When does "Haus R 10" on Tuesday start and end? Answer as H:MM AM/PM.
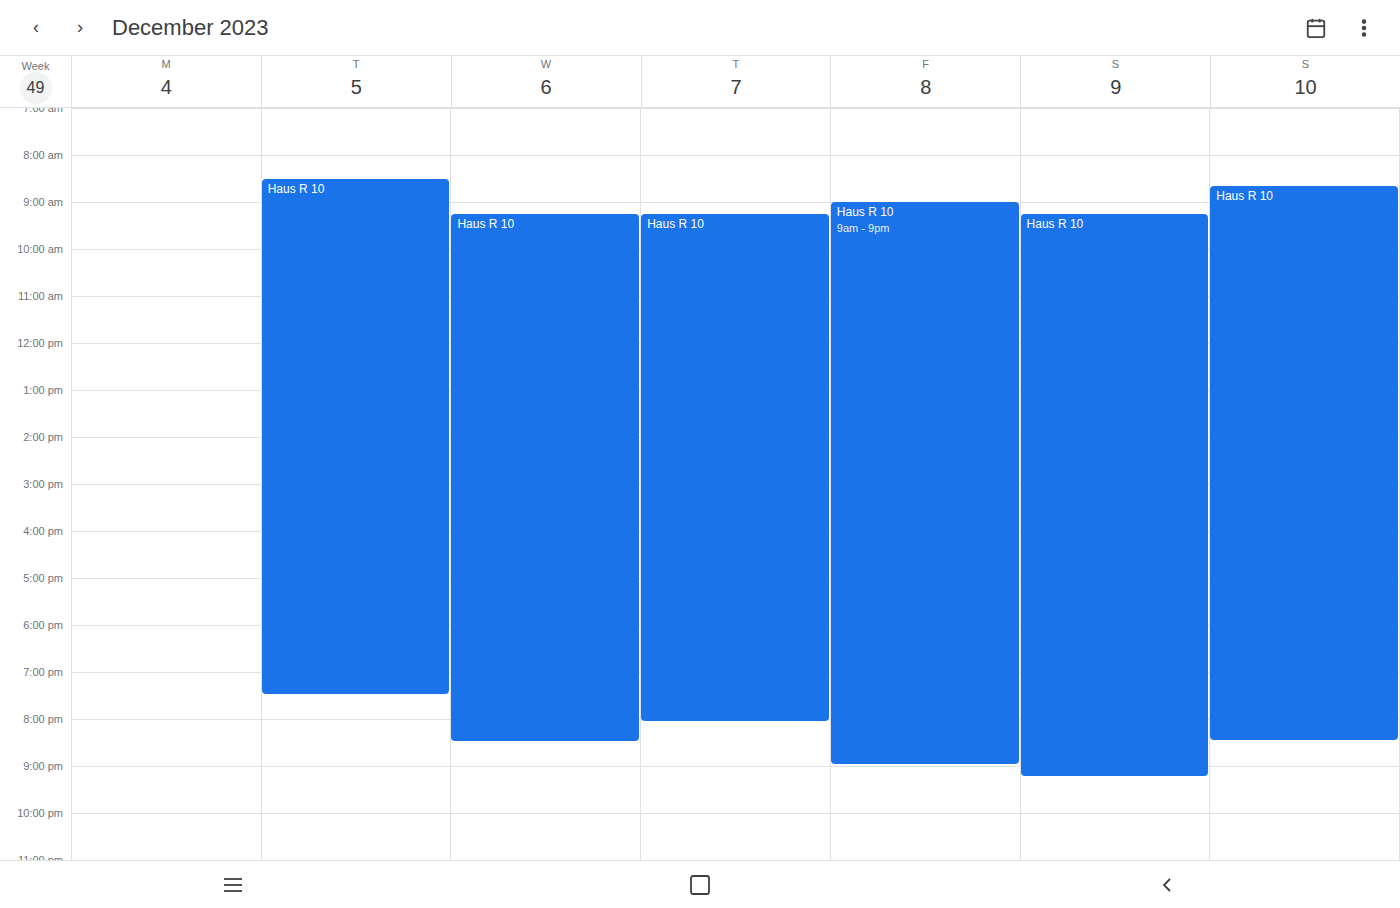
8:30 AM to 7:30 PM